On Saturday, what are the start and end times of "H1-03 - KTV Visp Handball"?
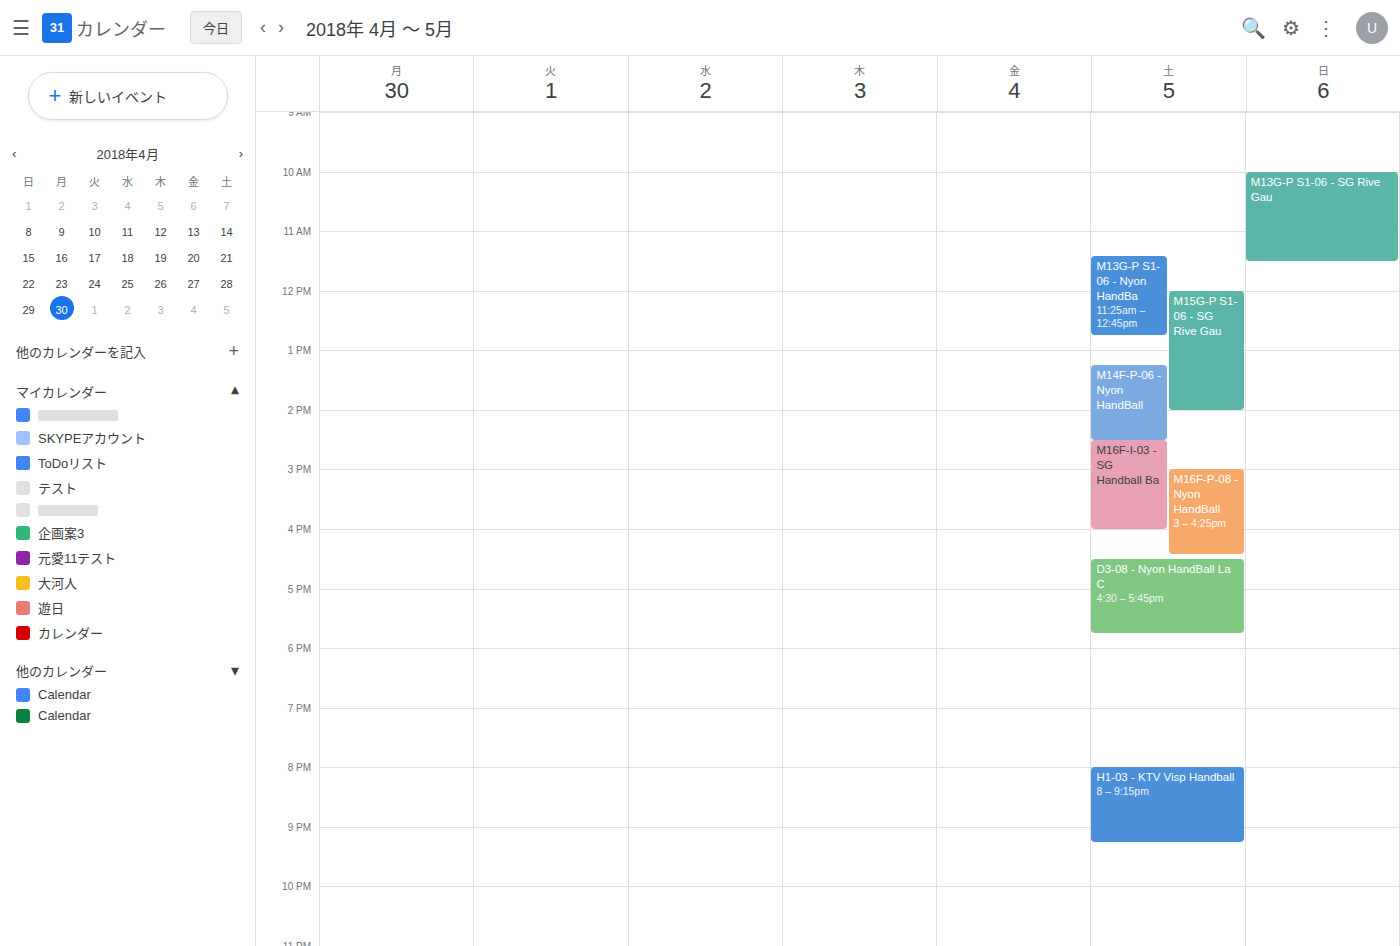
8:00 PM to 9:15 PM